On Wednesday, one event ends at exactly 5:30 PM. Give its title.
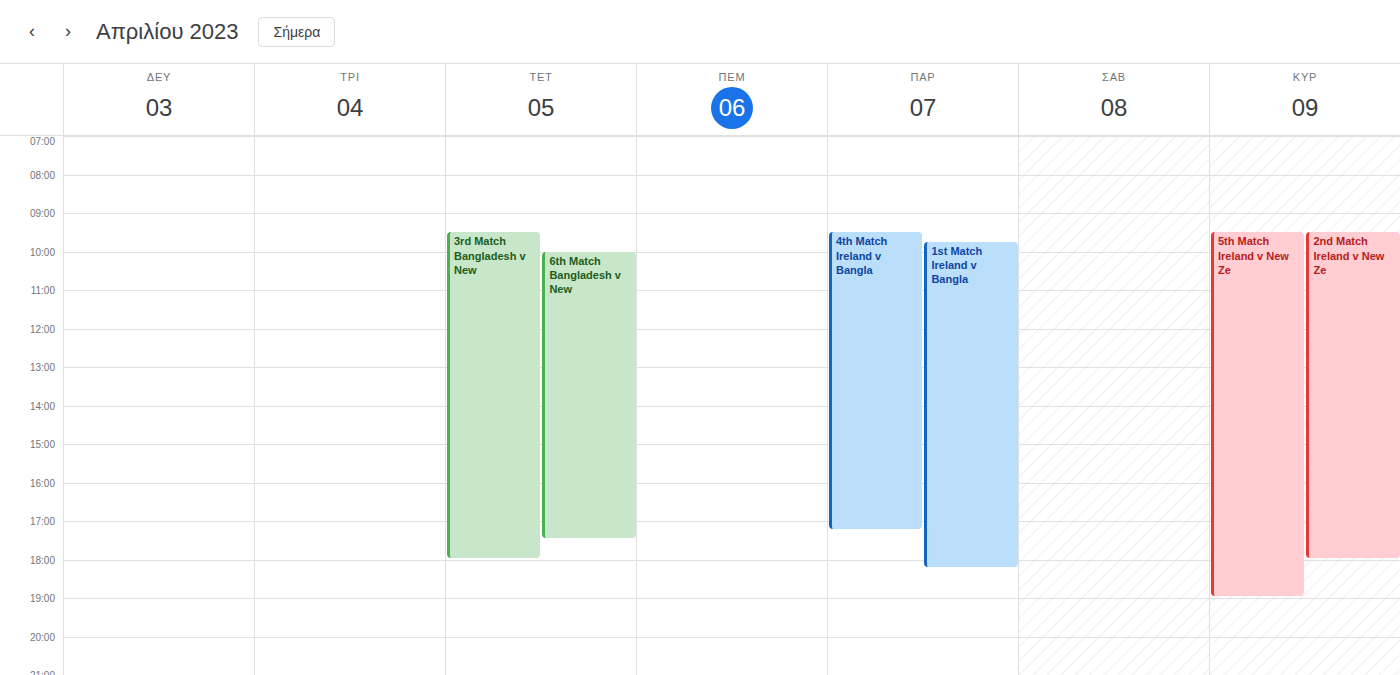
"6th Match Bangladesh v New"